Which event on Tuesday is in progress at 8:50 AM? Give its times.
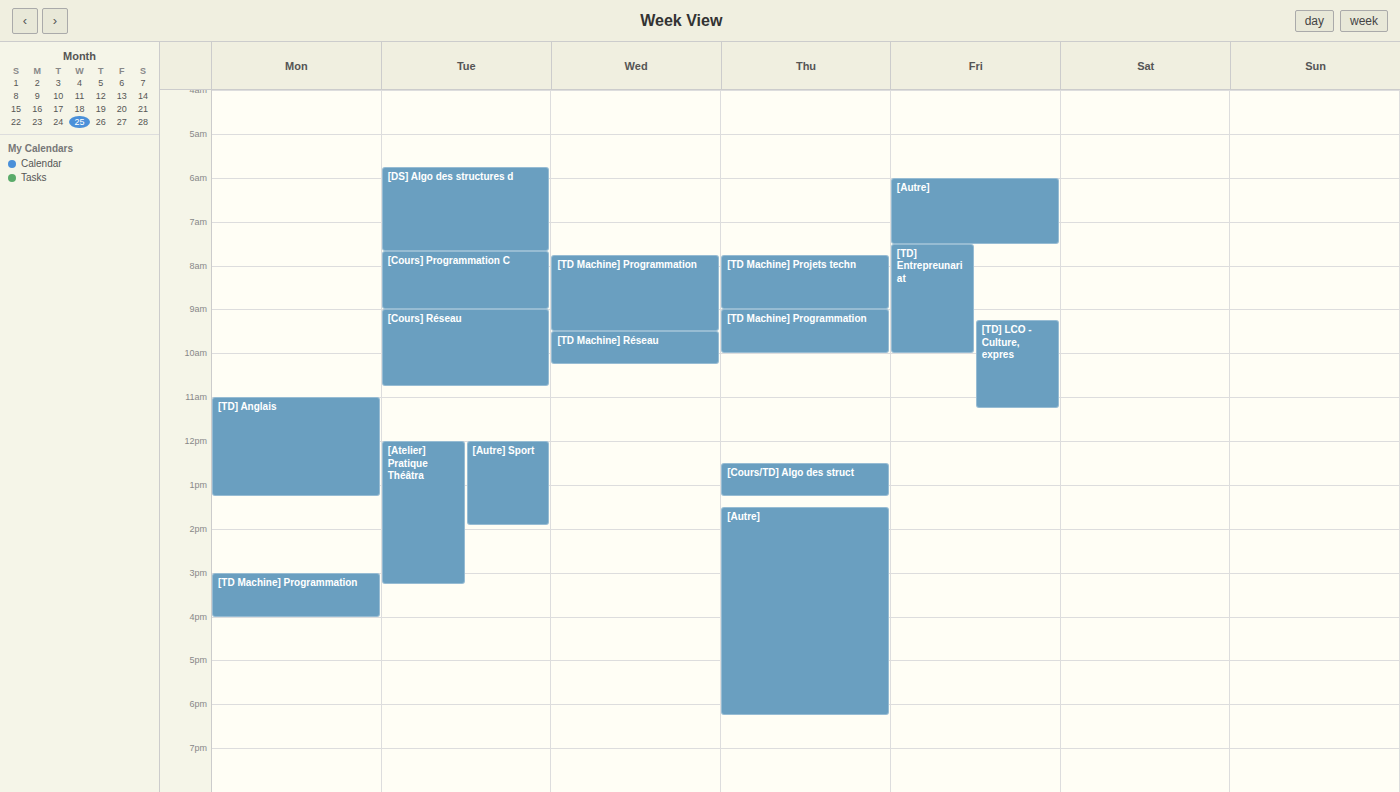
"[Cours] Programmation C", 7:40 AM to 9:00 AM